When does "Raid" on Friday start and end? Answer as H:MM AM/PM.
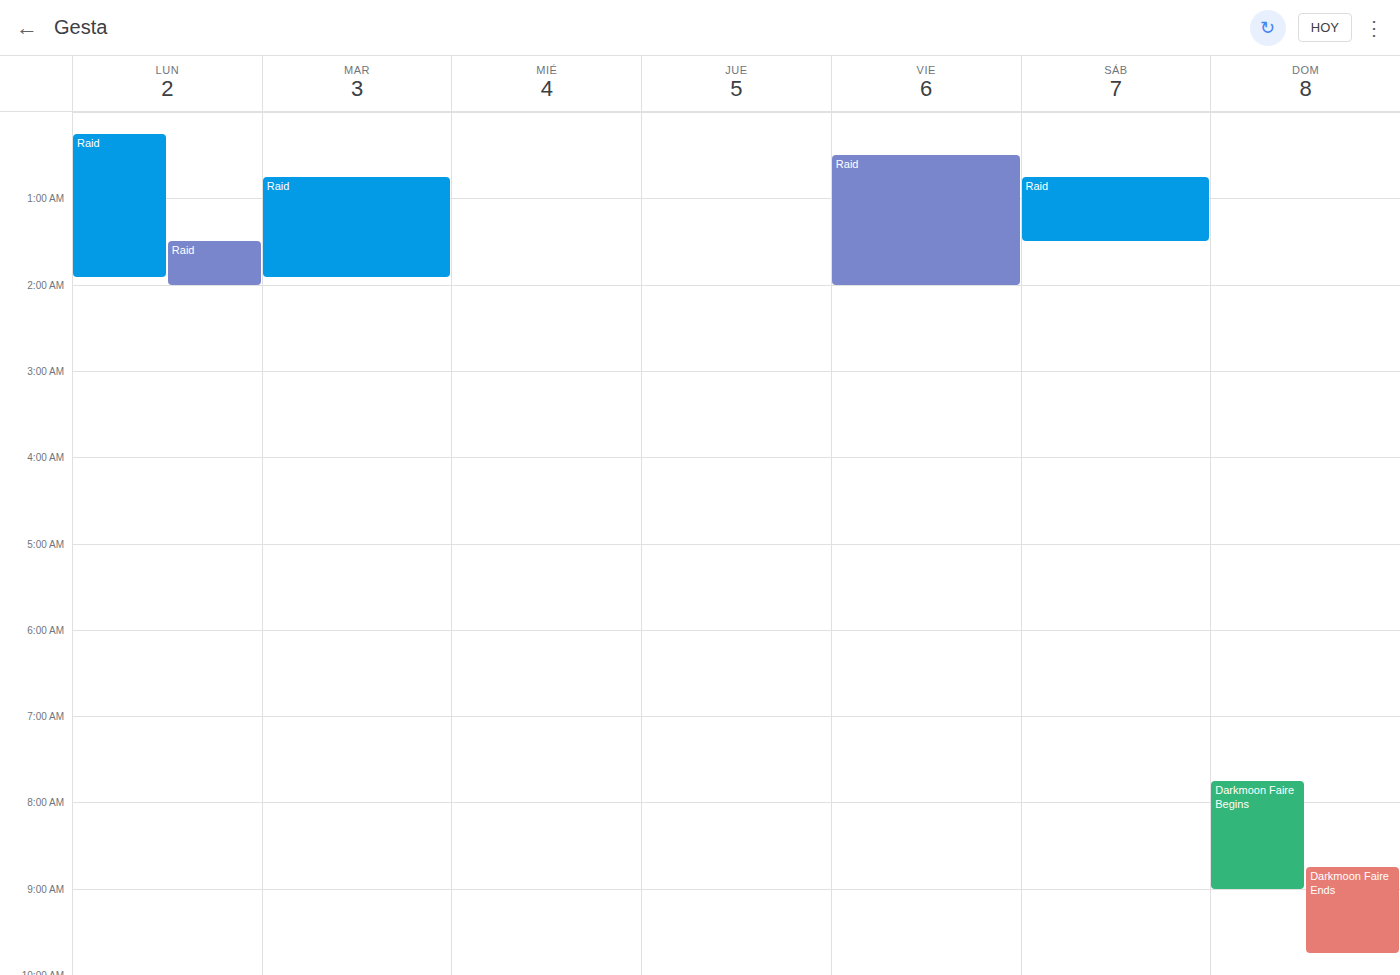
12:30 AM to 2:00 AM